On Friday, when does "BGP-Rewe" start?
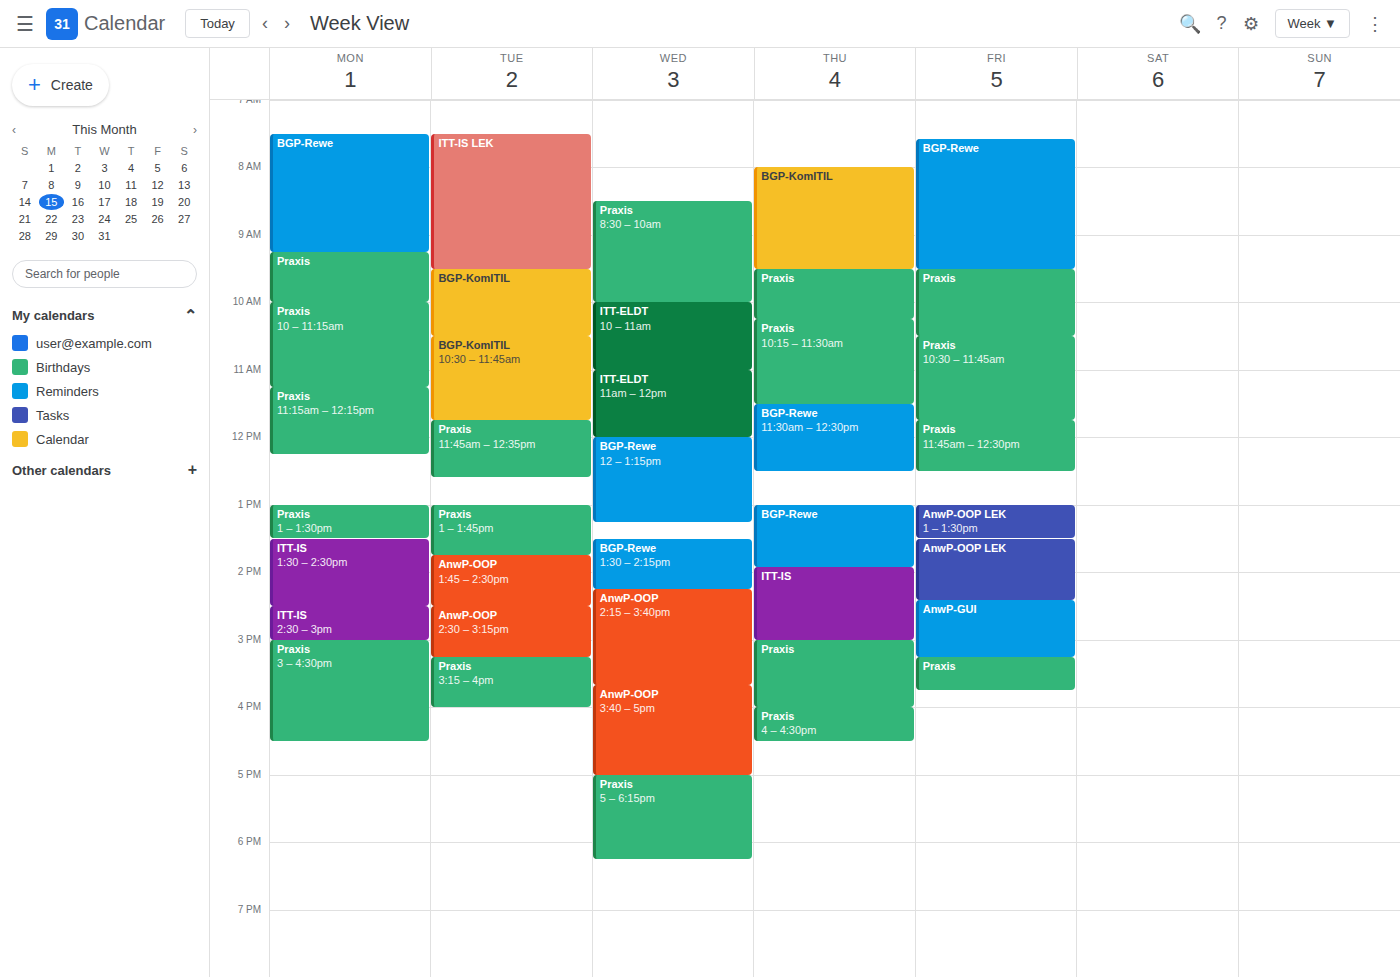
7:35 AM